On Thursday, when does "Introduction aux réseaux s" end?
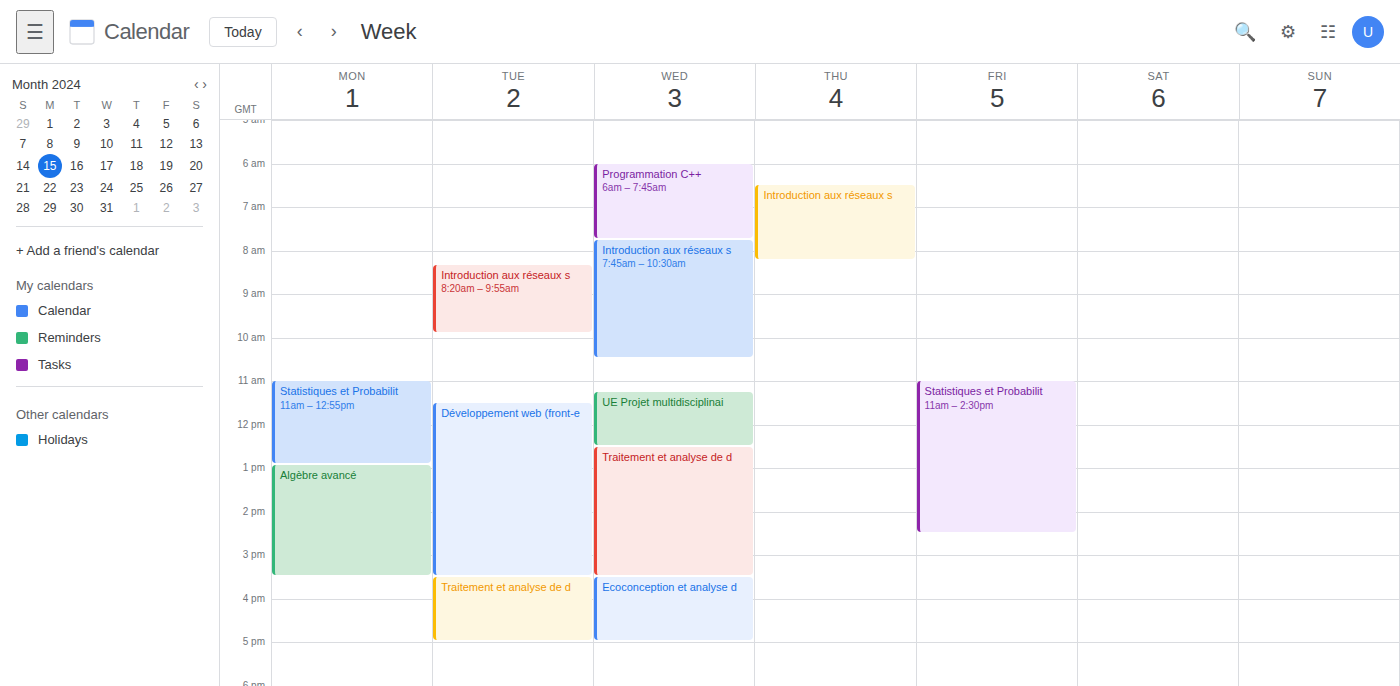
8:15 AM